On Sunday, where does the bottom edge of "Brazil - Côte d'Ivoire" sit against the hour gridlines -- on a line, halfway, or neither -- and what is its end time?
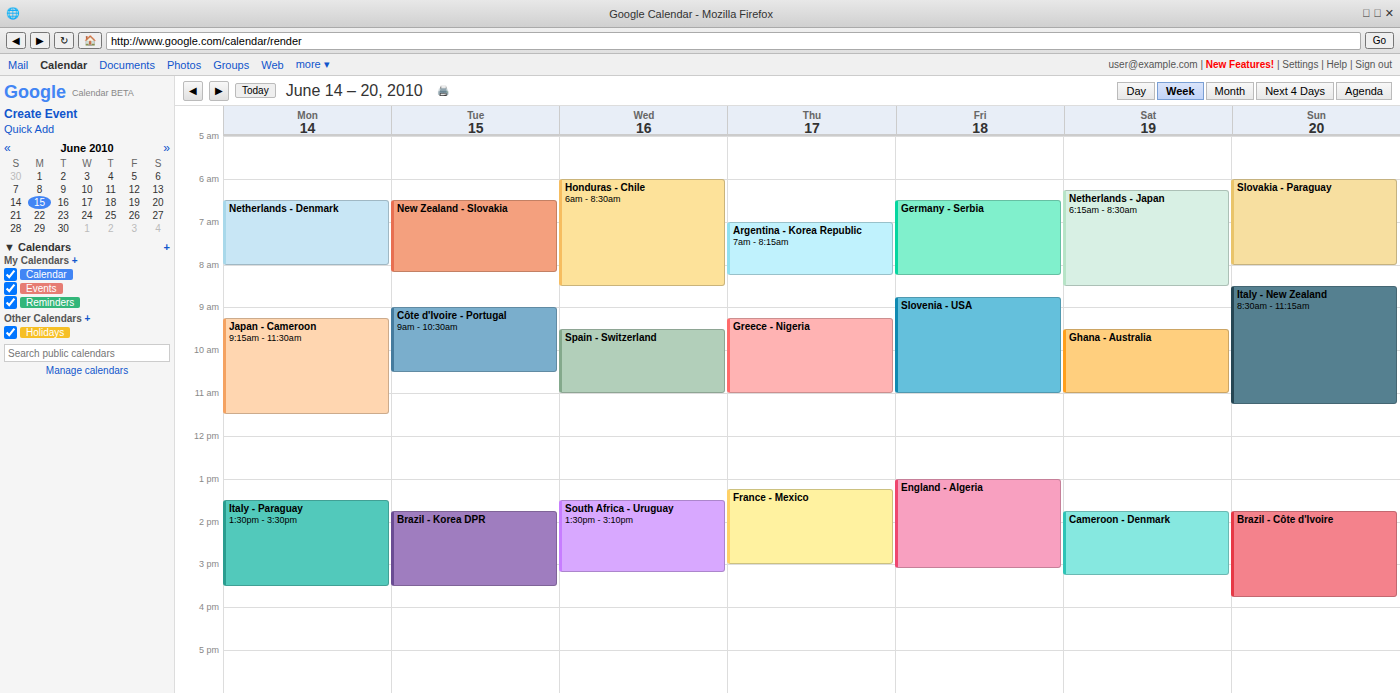
3:45 PM -- neither: three quarters of the way from the 3 PM line to the 4 PM line.